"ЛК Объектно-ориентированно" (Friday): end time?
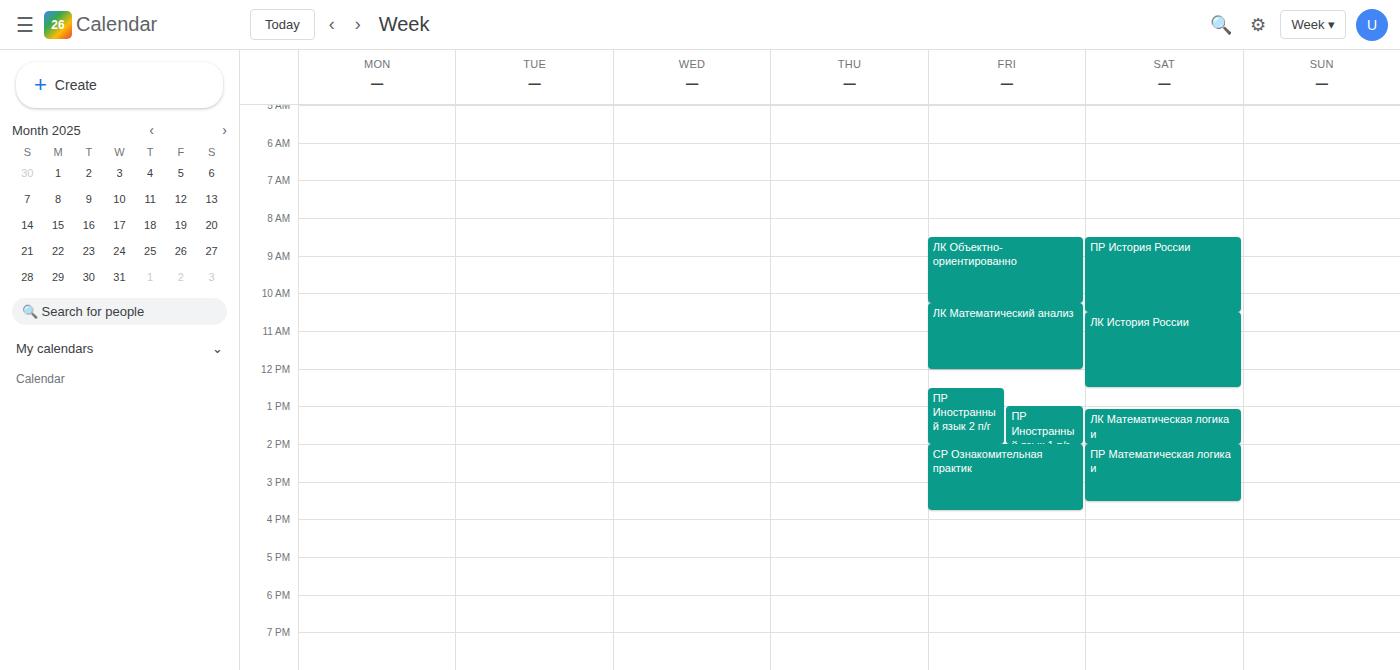
10:15